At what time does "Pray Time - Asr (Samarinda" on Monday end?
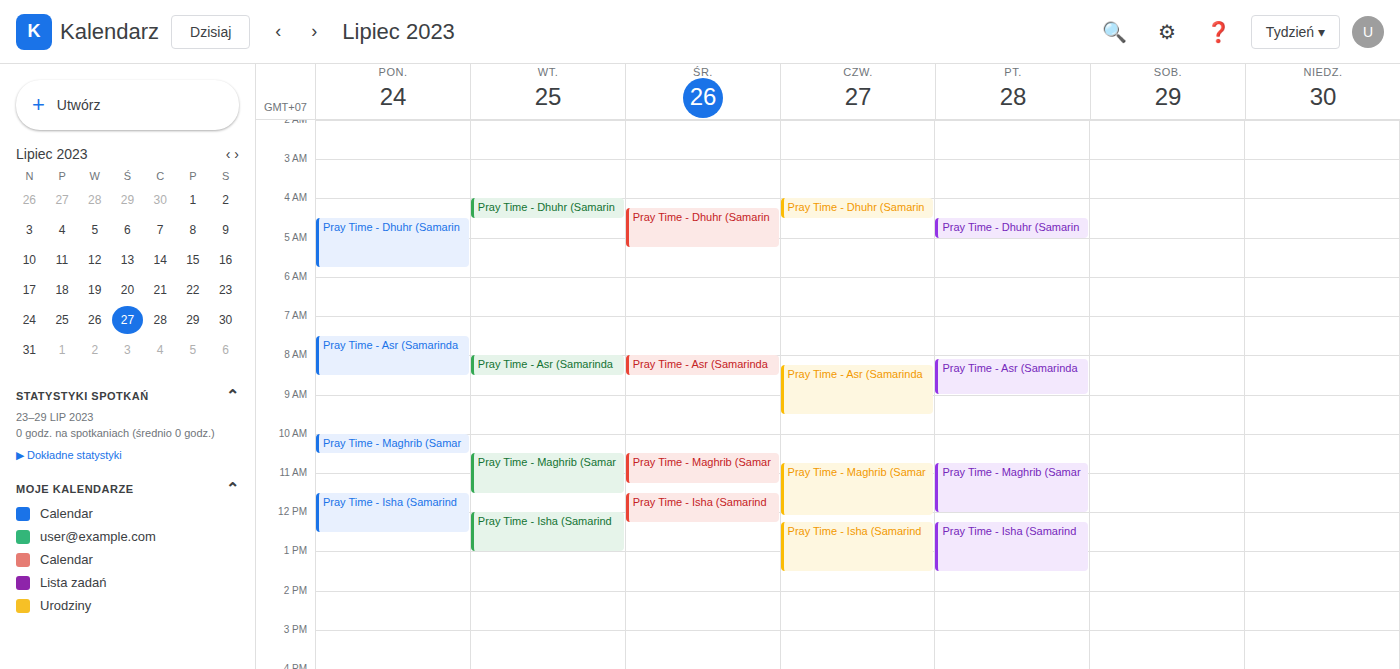
8:30 AM